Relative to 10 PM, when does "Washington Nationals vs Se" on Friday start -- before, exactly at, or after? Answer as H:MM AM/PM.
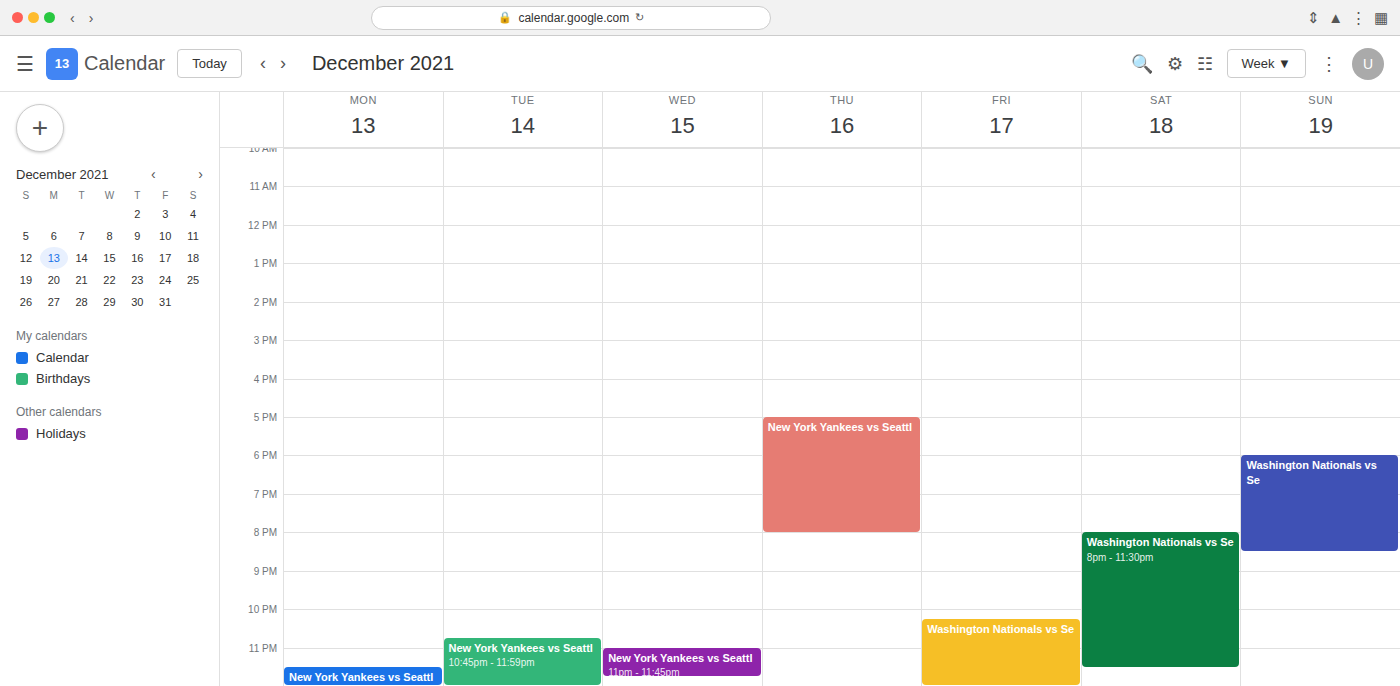
10:15 PM -- after 10 PM, 15 minutes below the 10 PM line.